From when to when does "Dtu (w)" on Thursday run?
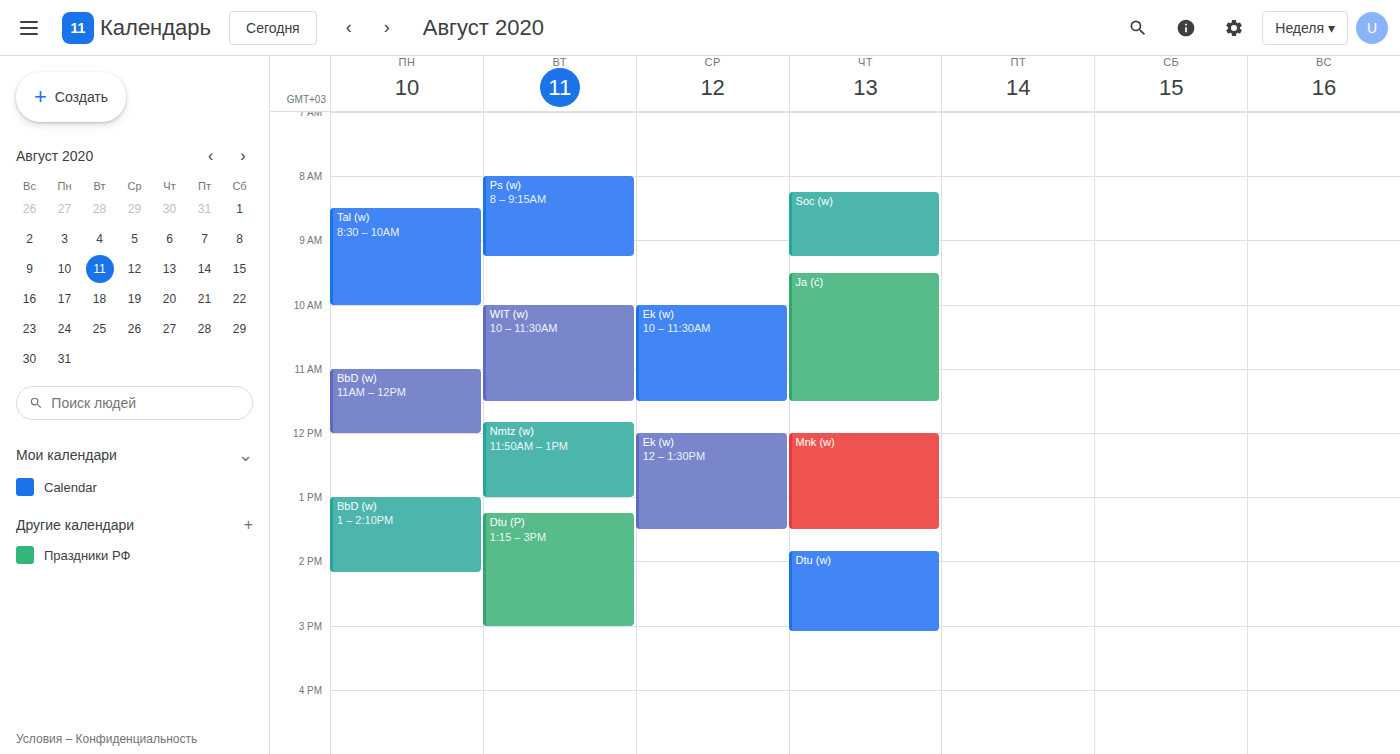
13:50 to 15:05